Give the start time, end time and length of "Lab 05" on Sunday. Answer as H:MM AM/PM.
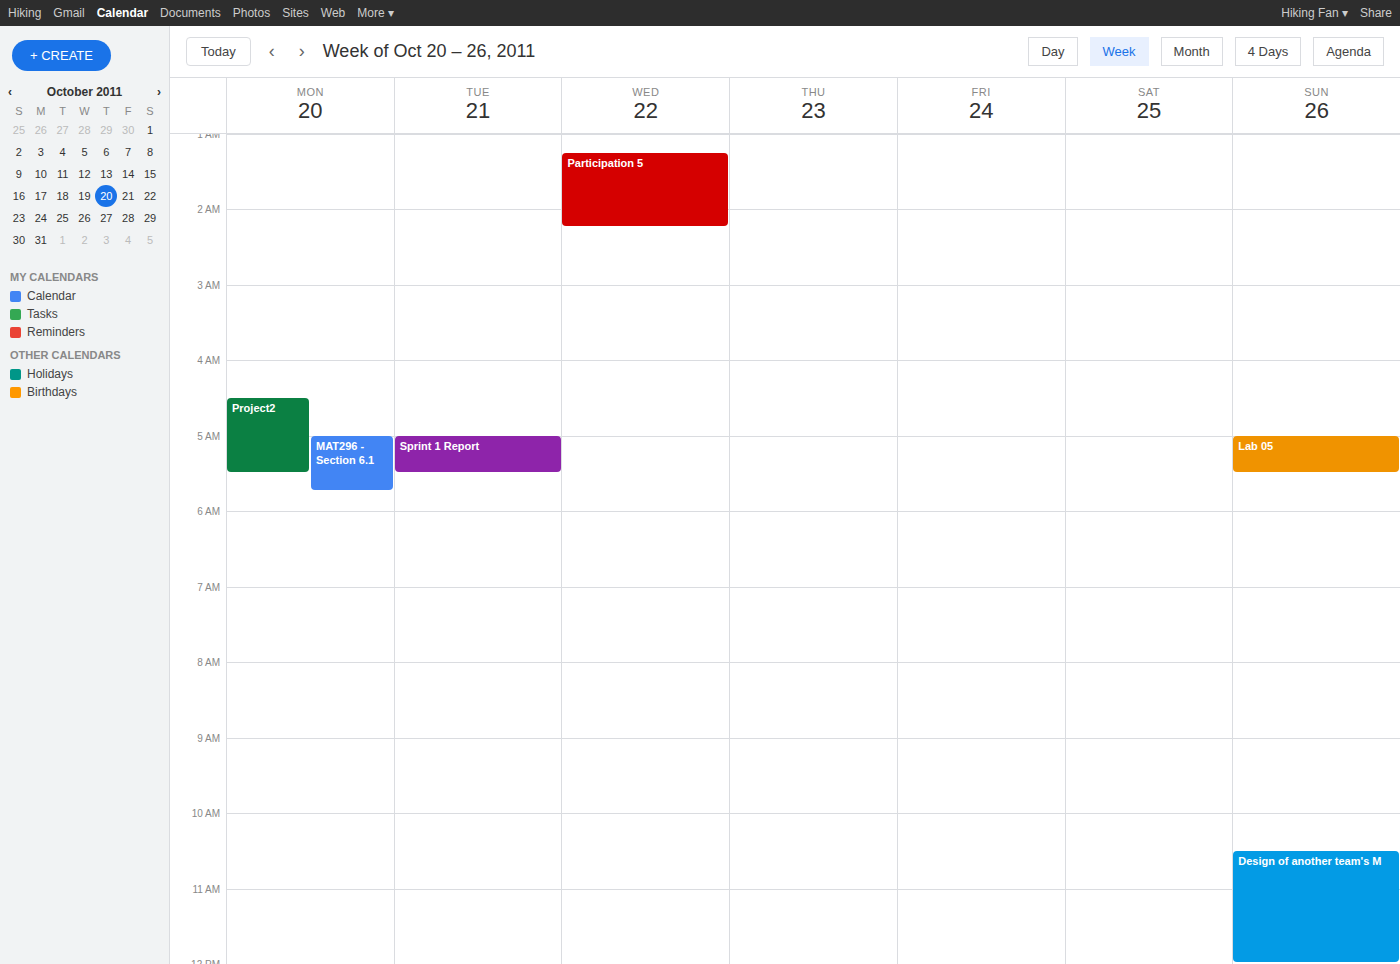
5:00 AM to 5:30 AM, 30 minutes